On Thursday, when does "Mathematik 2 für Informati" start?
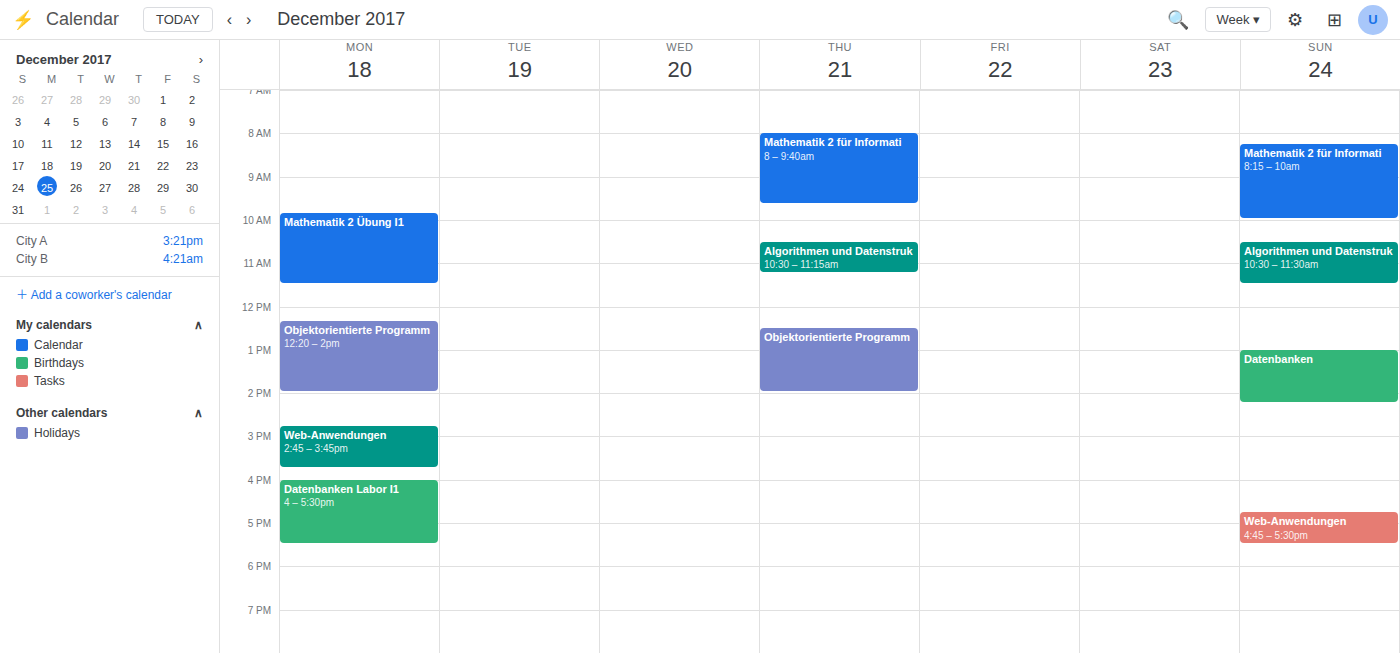
8:00 AM